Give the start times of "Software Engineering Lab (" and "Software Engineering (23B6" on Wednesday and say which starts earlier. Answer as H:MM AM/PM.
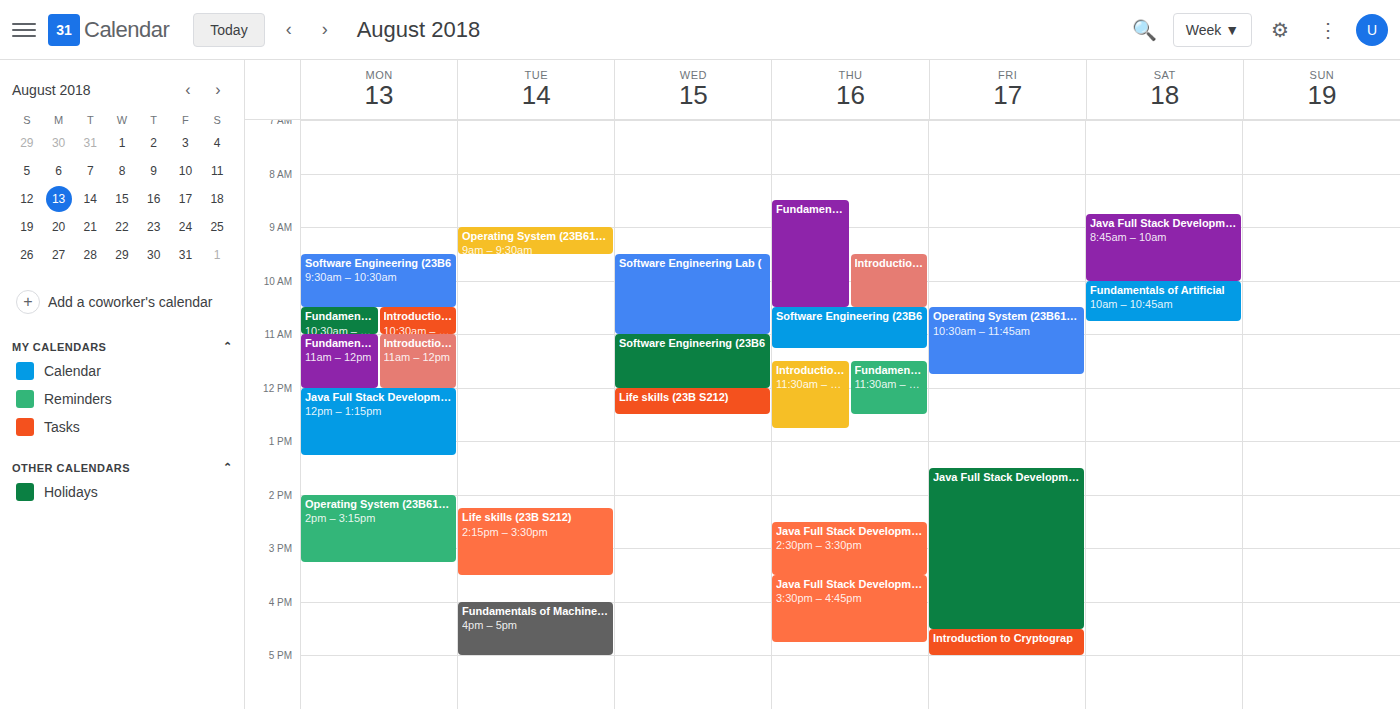
"Software Engineering Lab (" 9:30 AM; "Software Engineering (23B6" 11:00 AM.